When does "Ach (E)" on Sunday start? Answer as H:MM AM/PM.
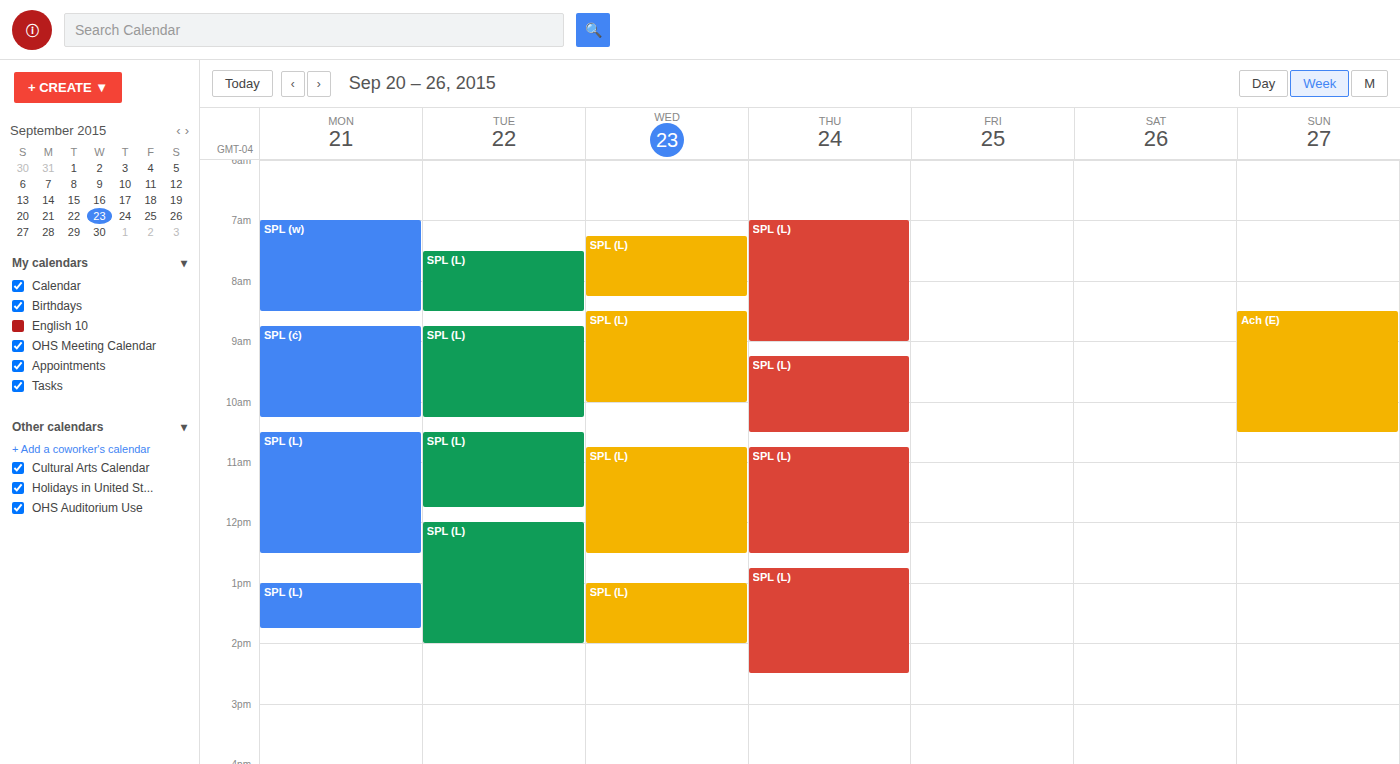
8:30 AM